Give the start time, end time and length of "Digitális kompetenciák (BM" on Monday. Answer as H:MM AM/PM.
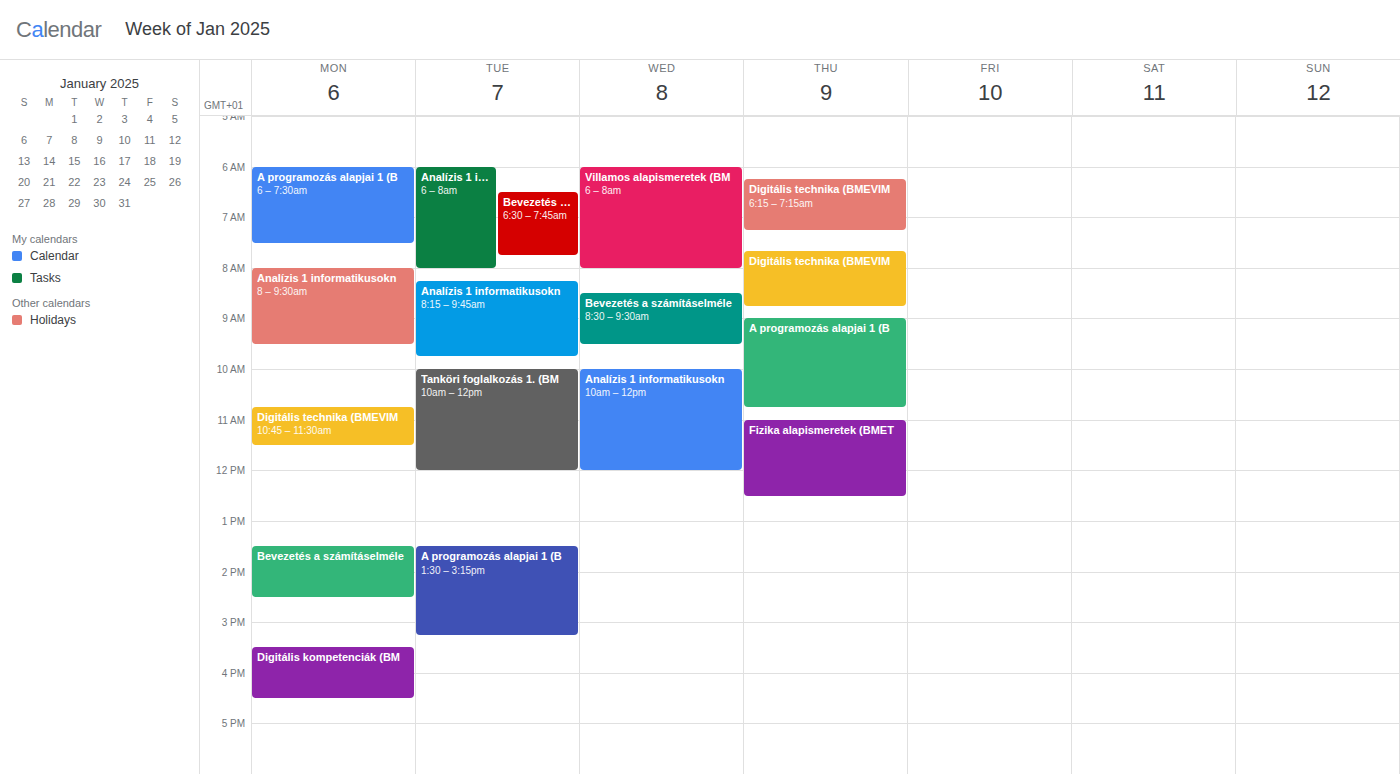
3:30 PM to 4:30 PM, 1 hour